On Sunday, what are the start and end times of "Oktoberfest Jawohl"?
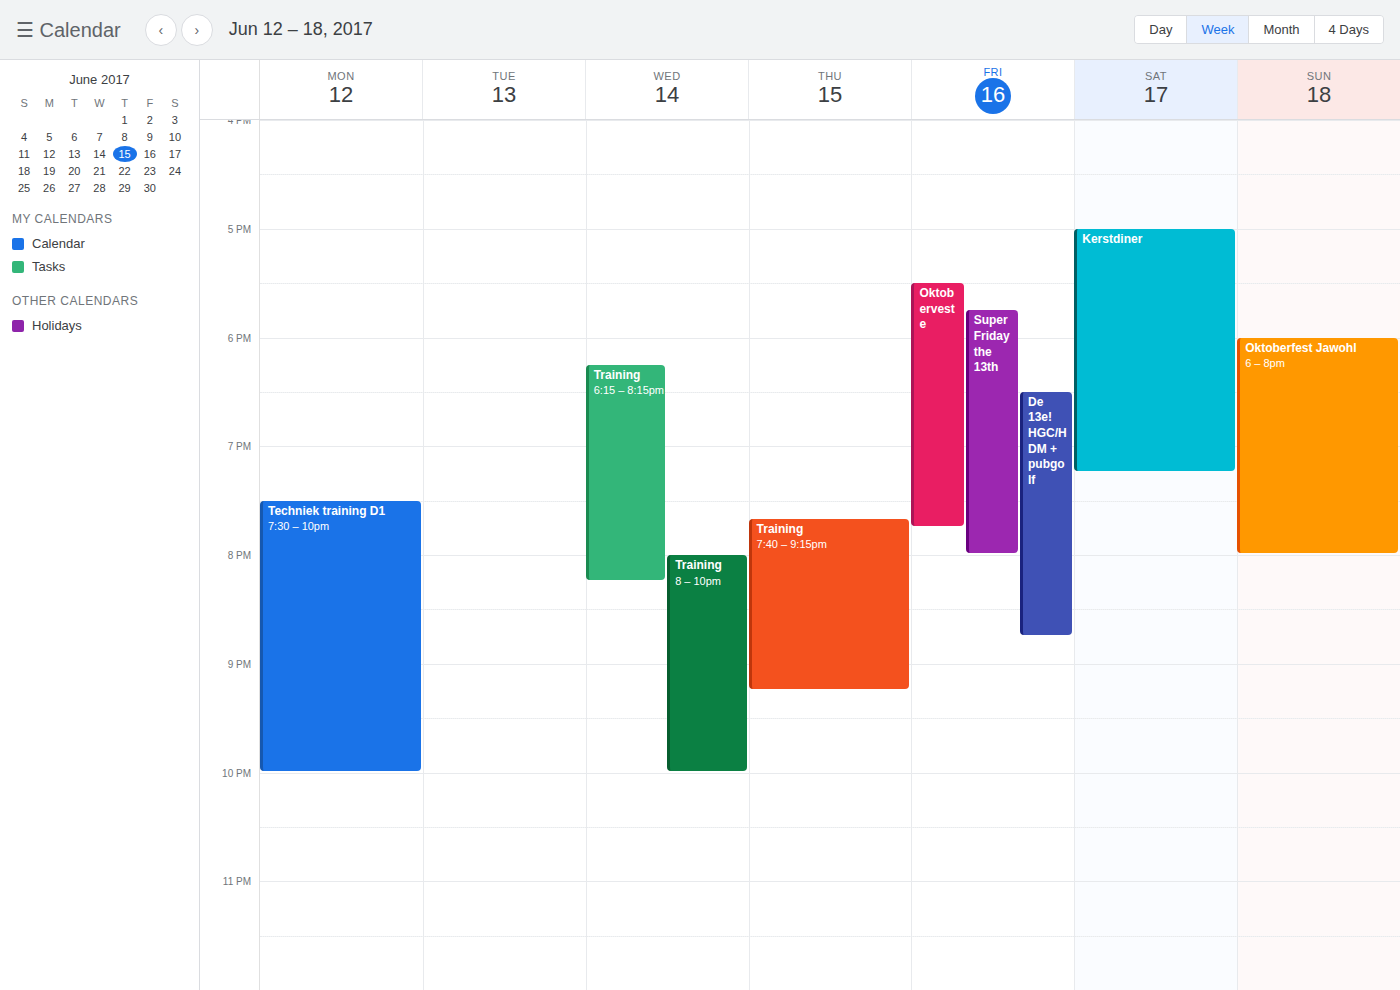
6:00 PM to 8:00 PM